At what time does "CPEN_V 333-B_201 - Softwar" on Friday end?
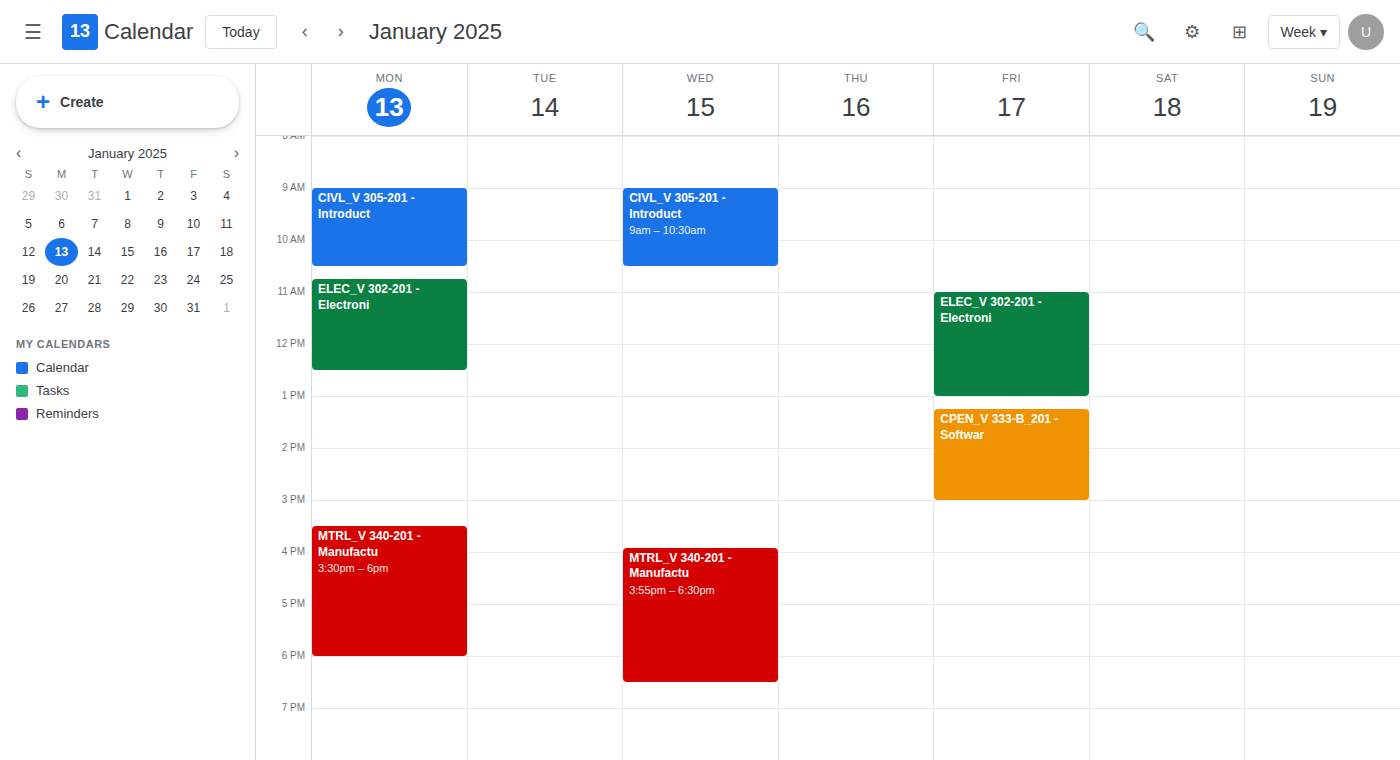
3:00 PM